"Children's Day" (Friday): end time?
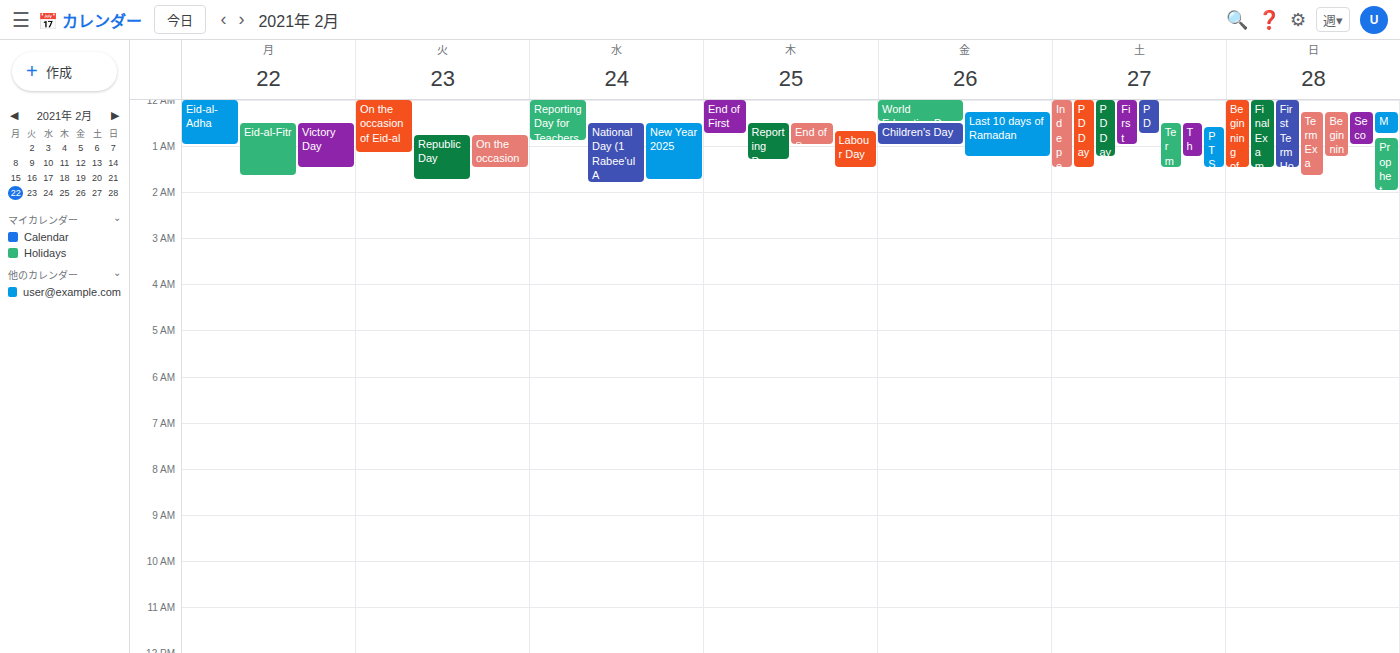
1:00 AM